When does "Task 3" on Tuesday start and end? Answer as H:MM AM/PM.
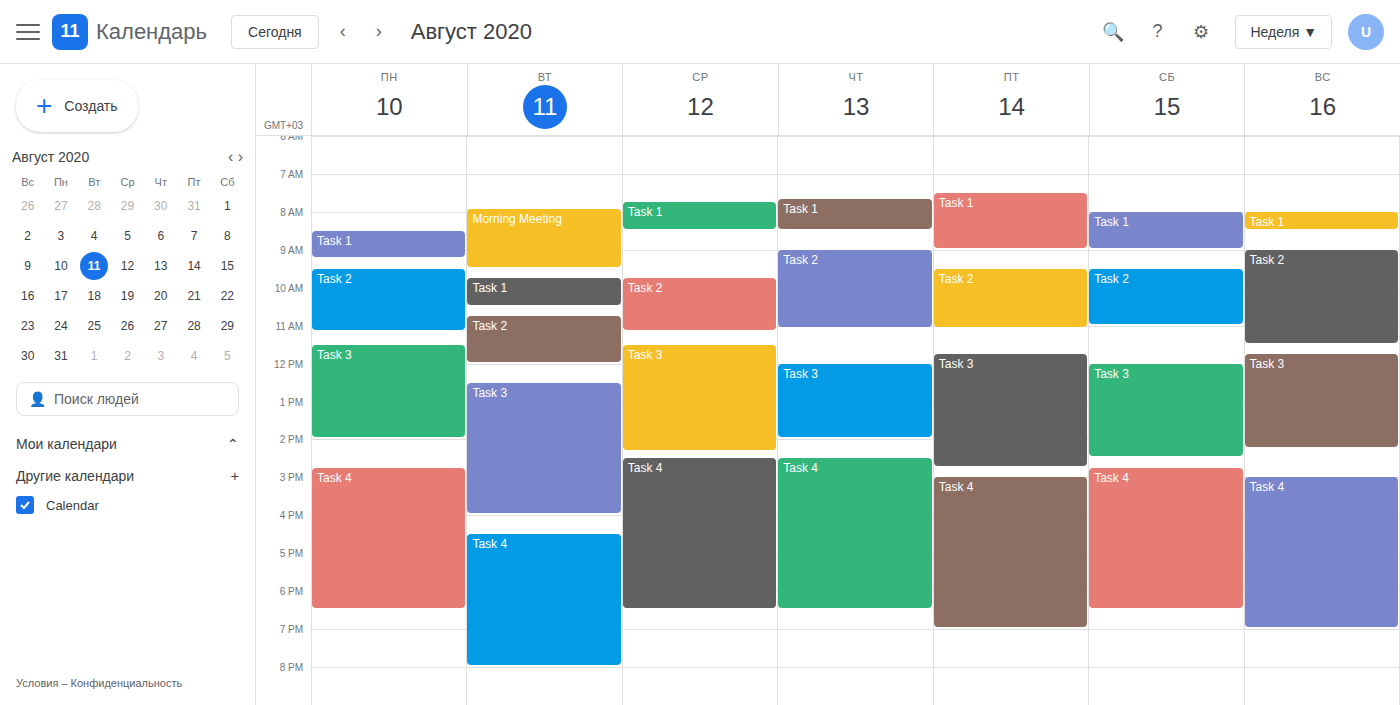
12:30 PM to 4:00 PM